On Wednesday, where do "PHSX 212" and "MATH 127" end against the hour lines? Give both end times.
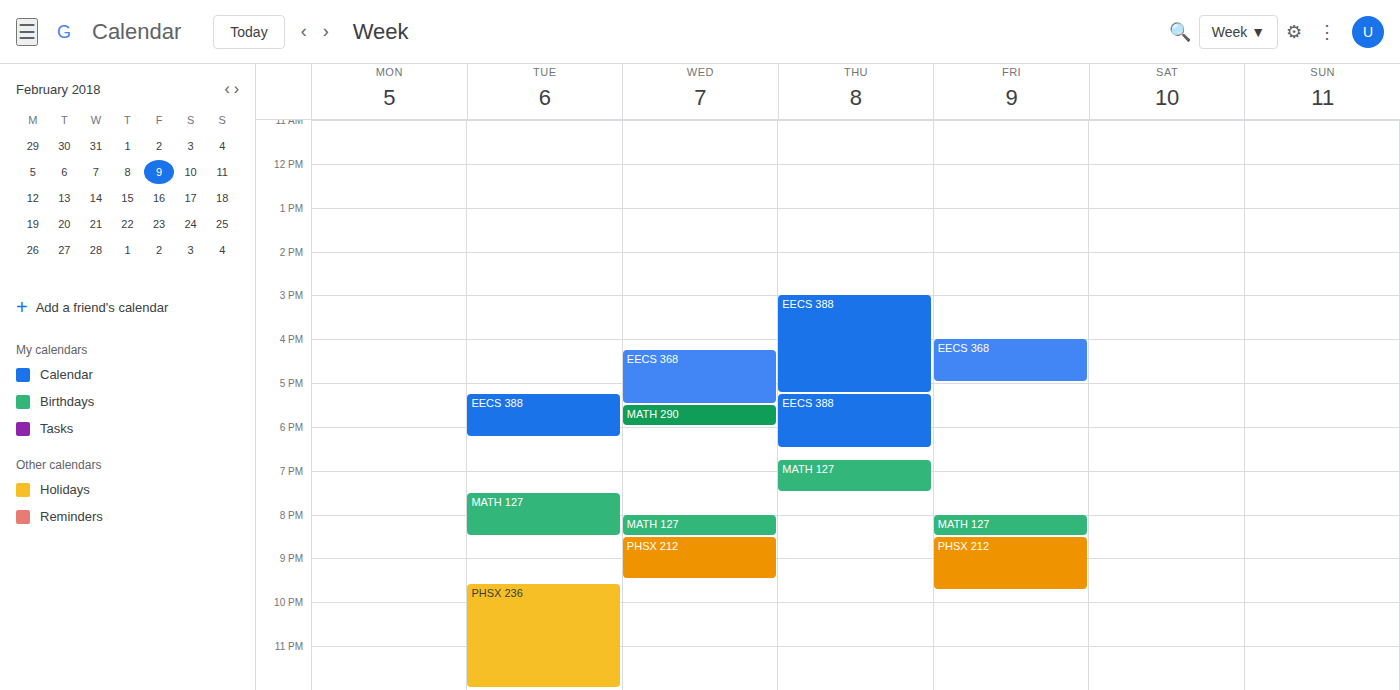
"PHSX 212": 9:30 PM, halfway between the 9 PM and 10 PM lines. "MATH 127": 8:30 PM, halfway between the 8 PM and 9 PM lines.